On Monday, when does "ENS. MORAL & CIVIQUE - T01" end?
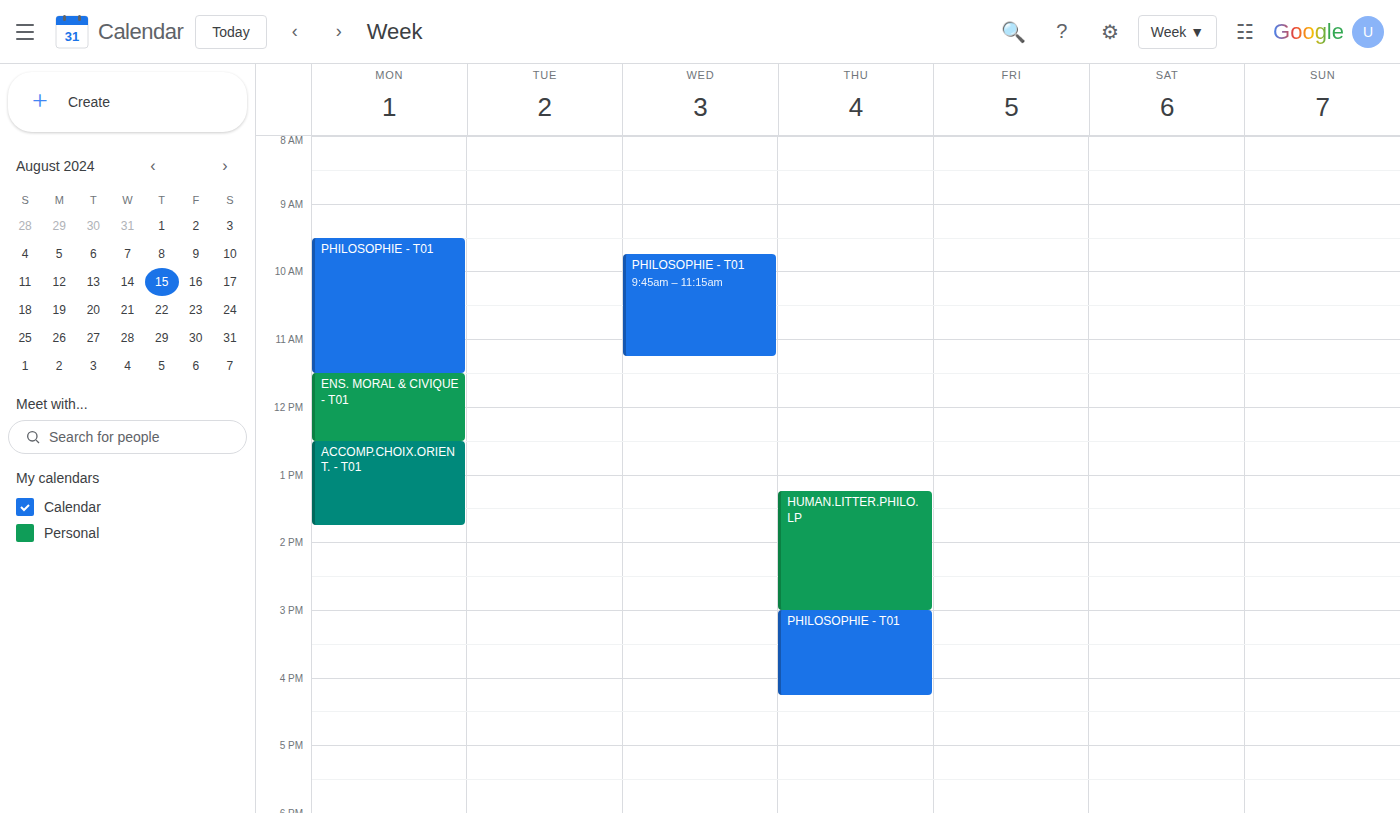
12:30 PM